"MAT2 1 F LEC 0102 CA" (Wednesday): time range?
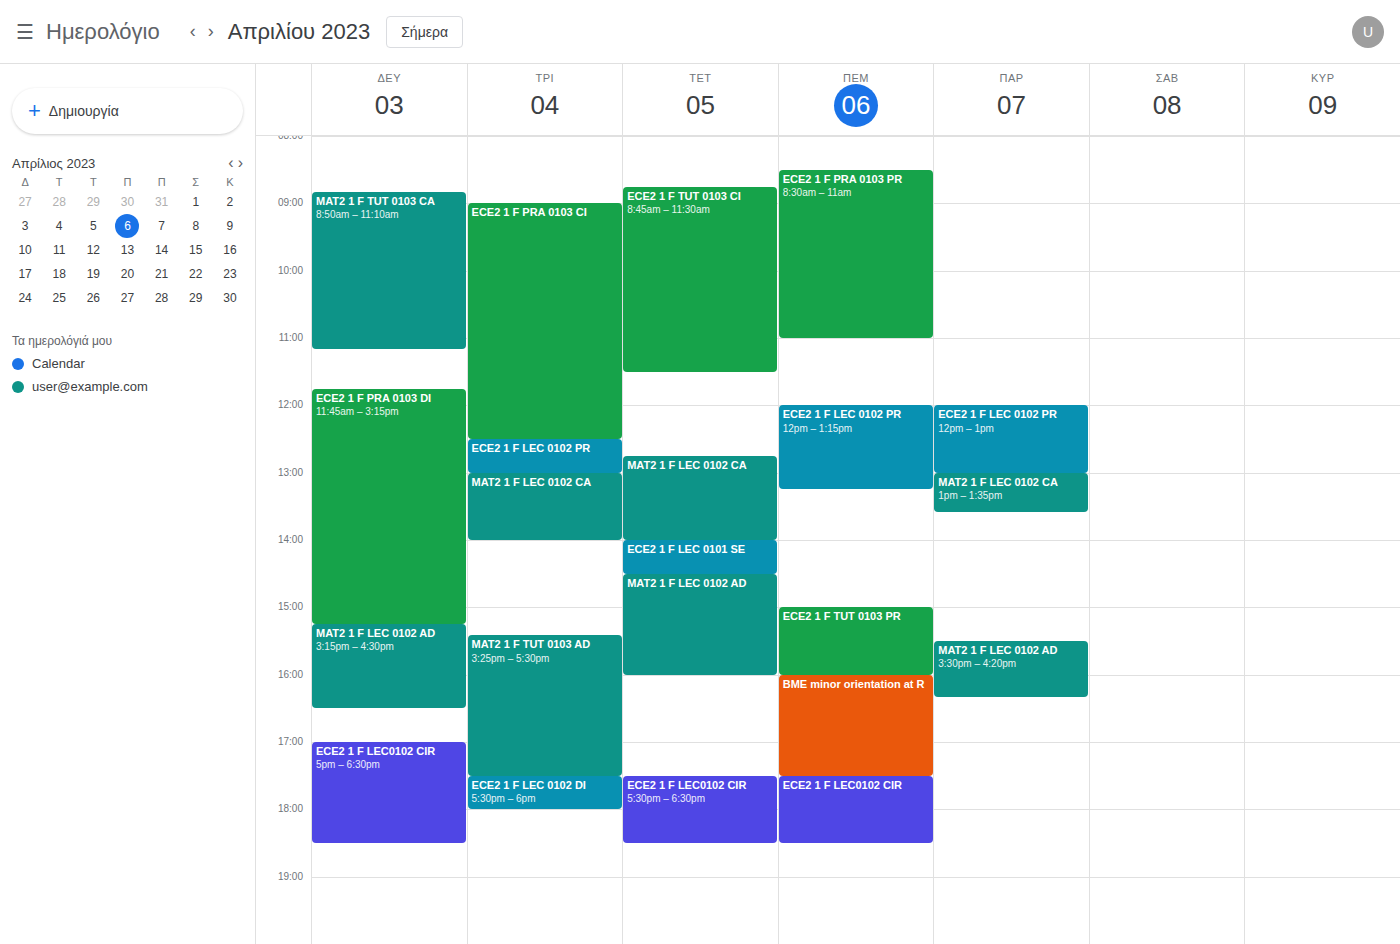
12:45 PM to 2:00 PM